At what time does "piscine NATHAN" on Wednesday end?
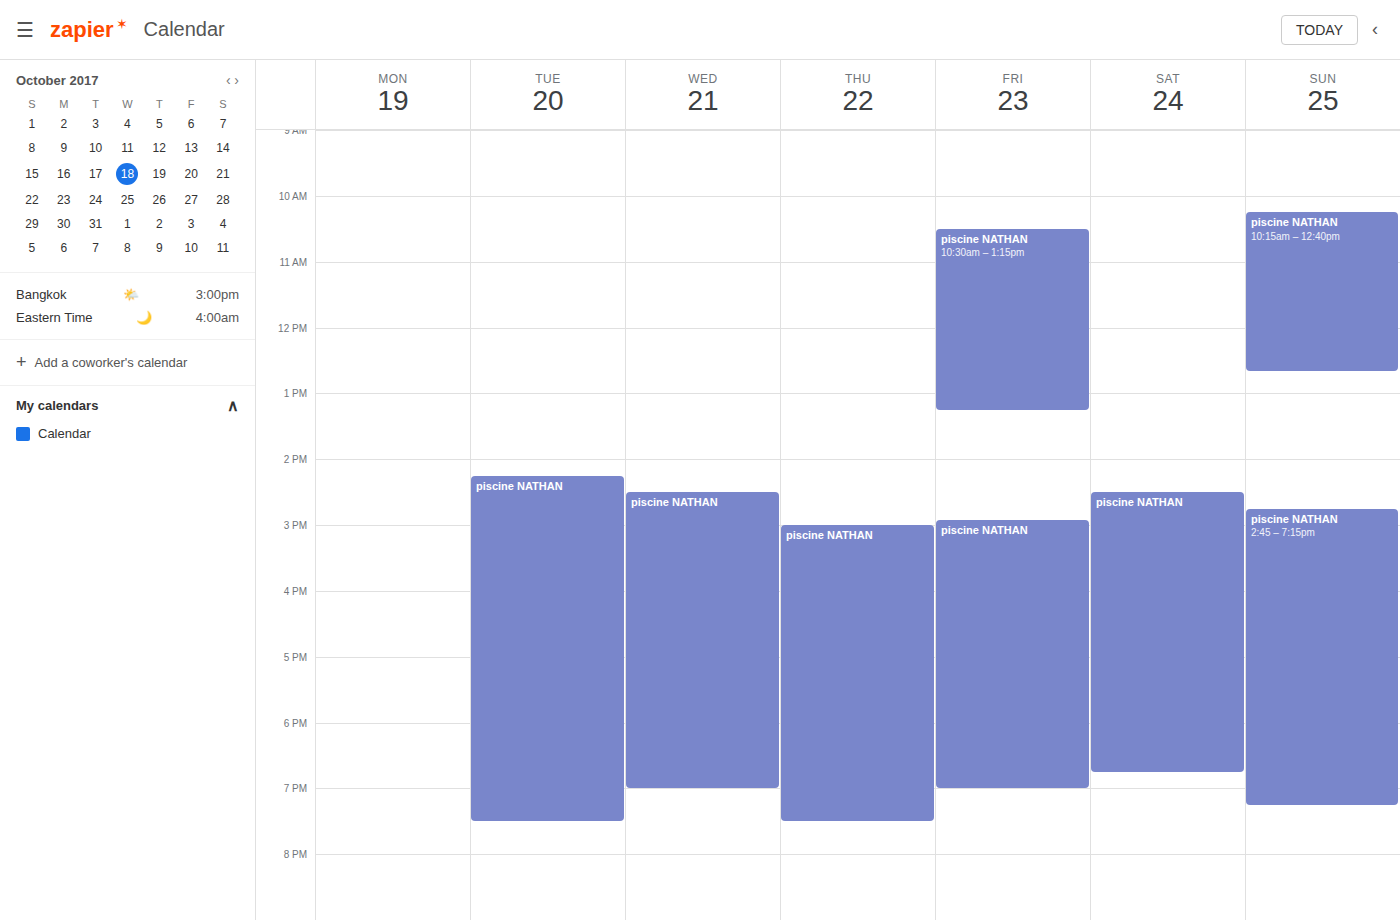
7:00 PM